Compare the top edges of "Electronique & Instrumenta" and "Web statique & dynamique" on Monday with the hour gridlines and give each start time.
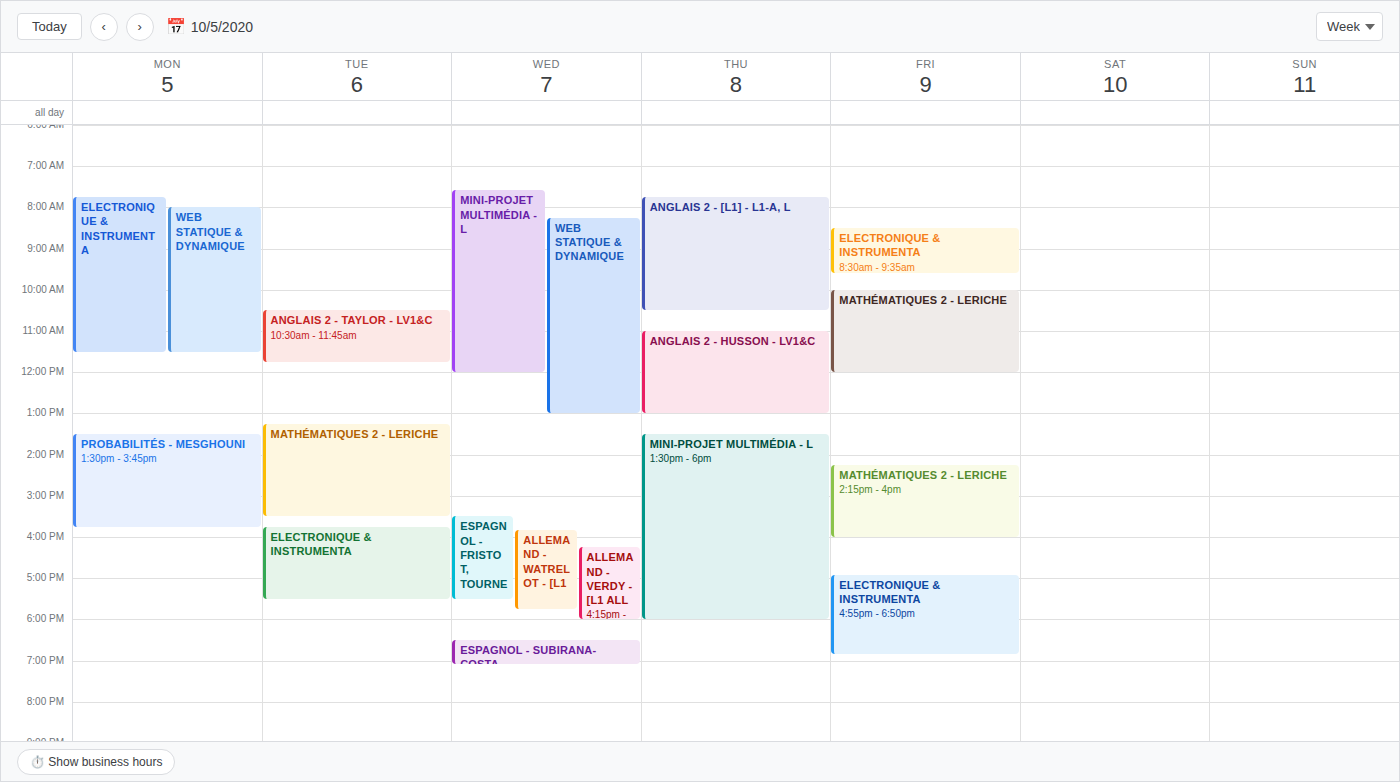
"Electronique & Instrumenta": 7:45 AM, neither: three quarters of the way from the 7 AM line to the 8 AM line. "Web statique & dynamique": 8:00 AM, exactly on the 8 AM line.